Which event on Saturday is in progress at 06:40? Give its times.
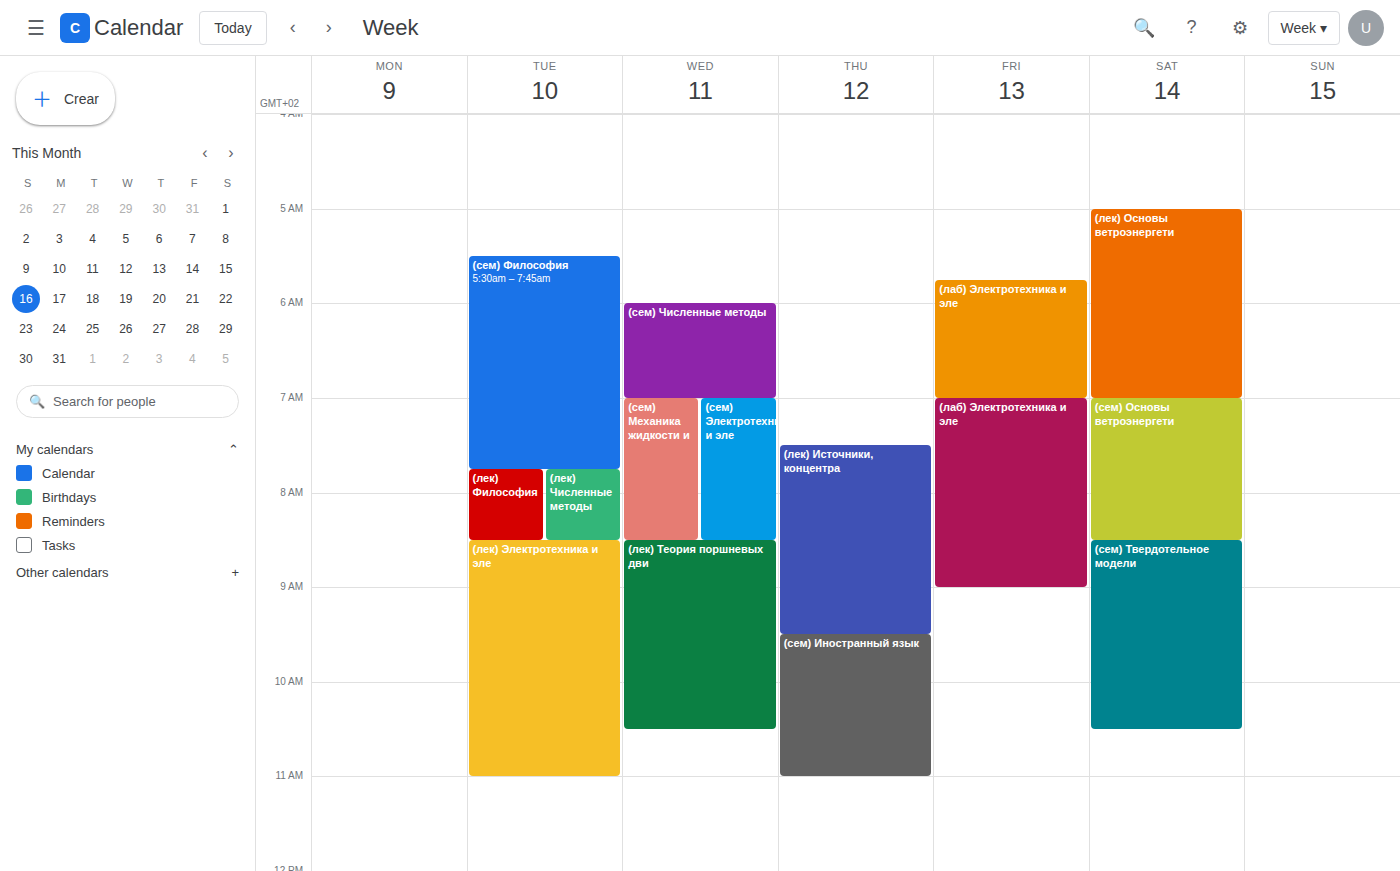
"(лек) Основы ветроэнергети", 05:00 to 07:00